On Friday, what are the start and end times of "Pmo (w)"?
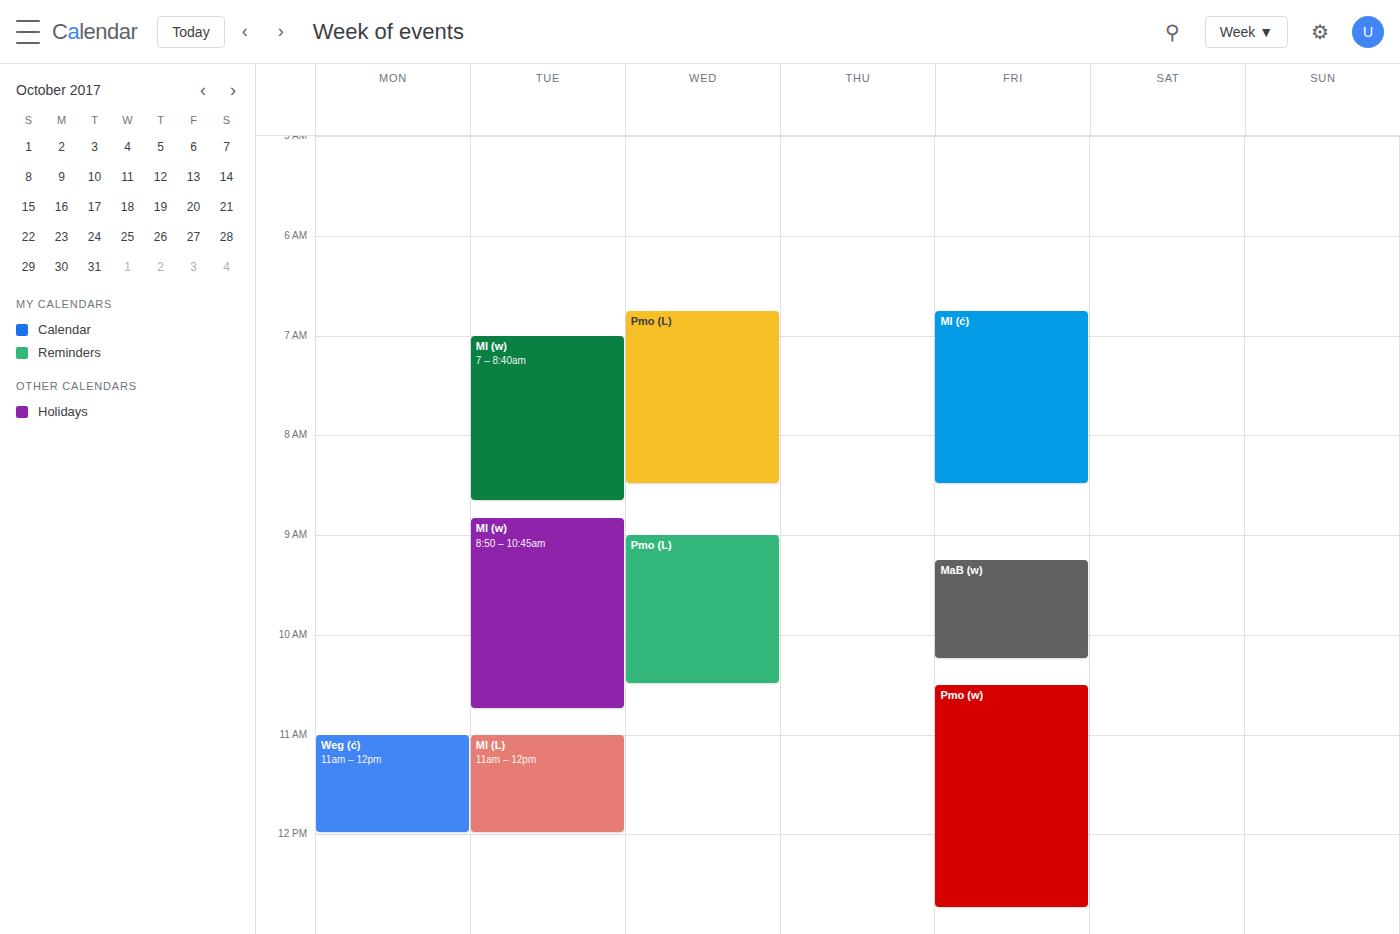
10:30 AM to 12:45 PM